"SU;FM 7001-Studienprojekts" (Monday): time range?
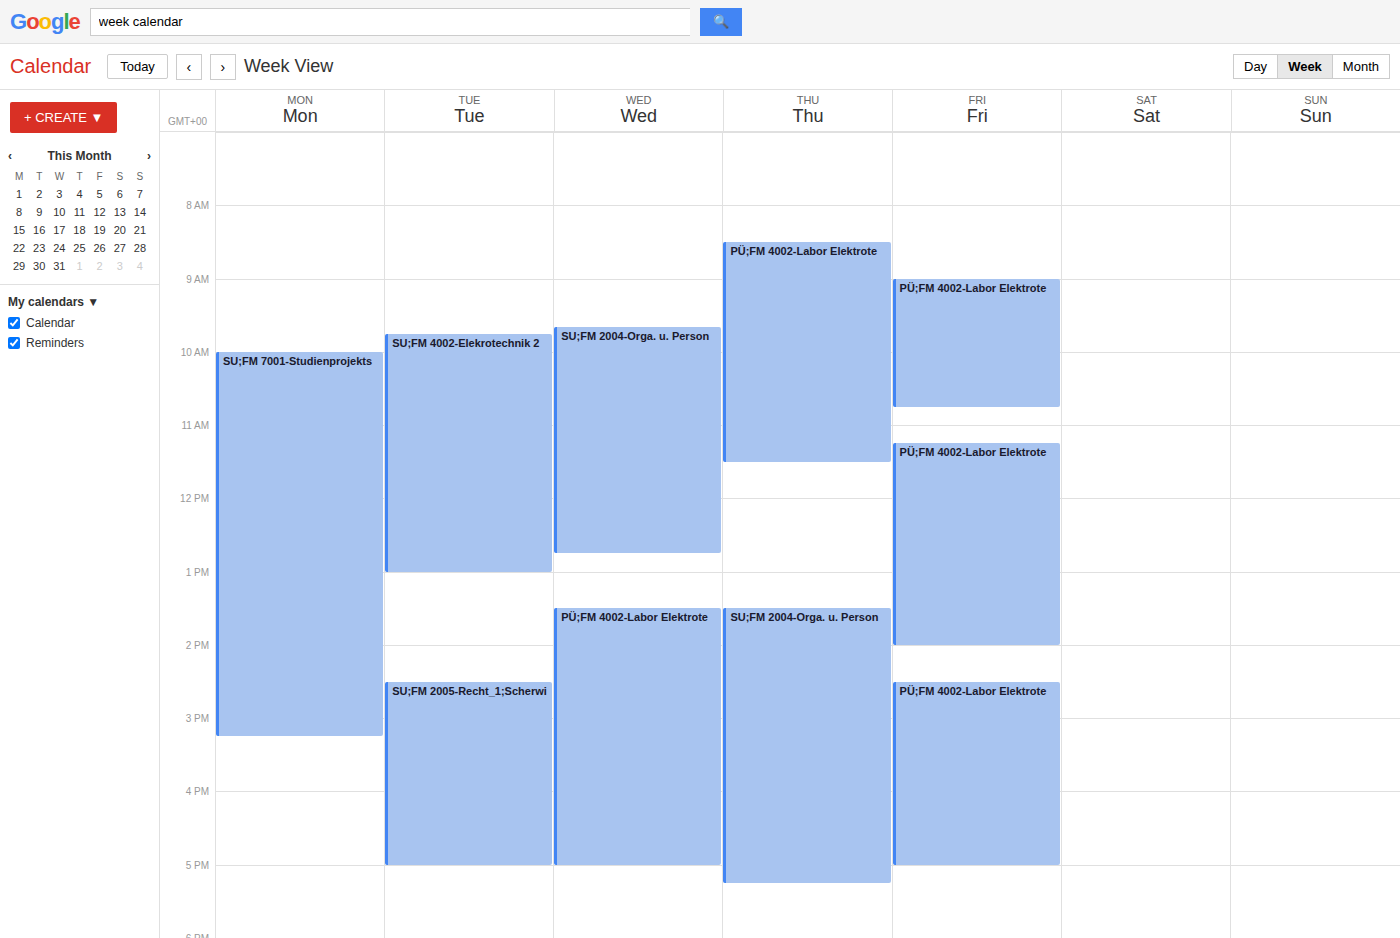
10:00 to 15:15